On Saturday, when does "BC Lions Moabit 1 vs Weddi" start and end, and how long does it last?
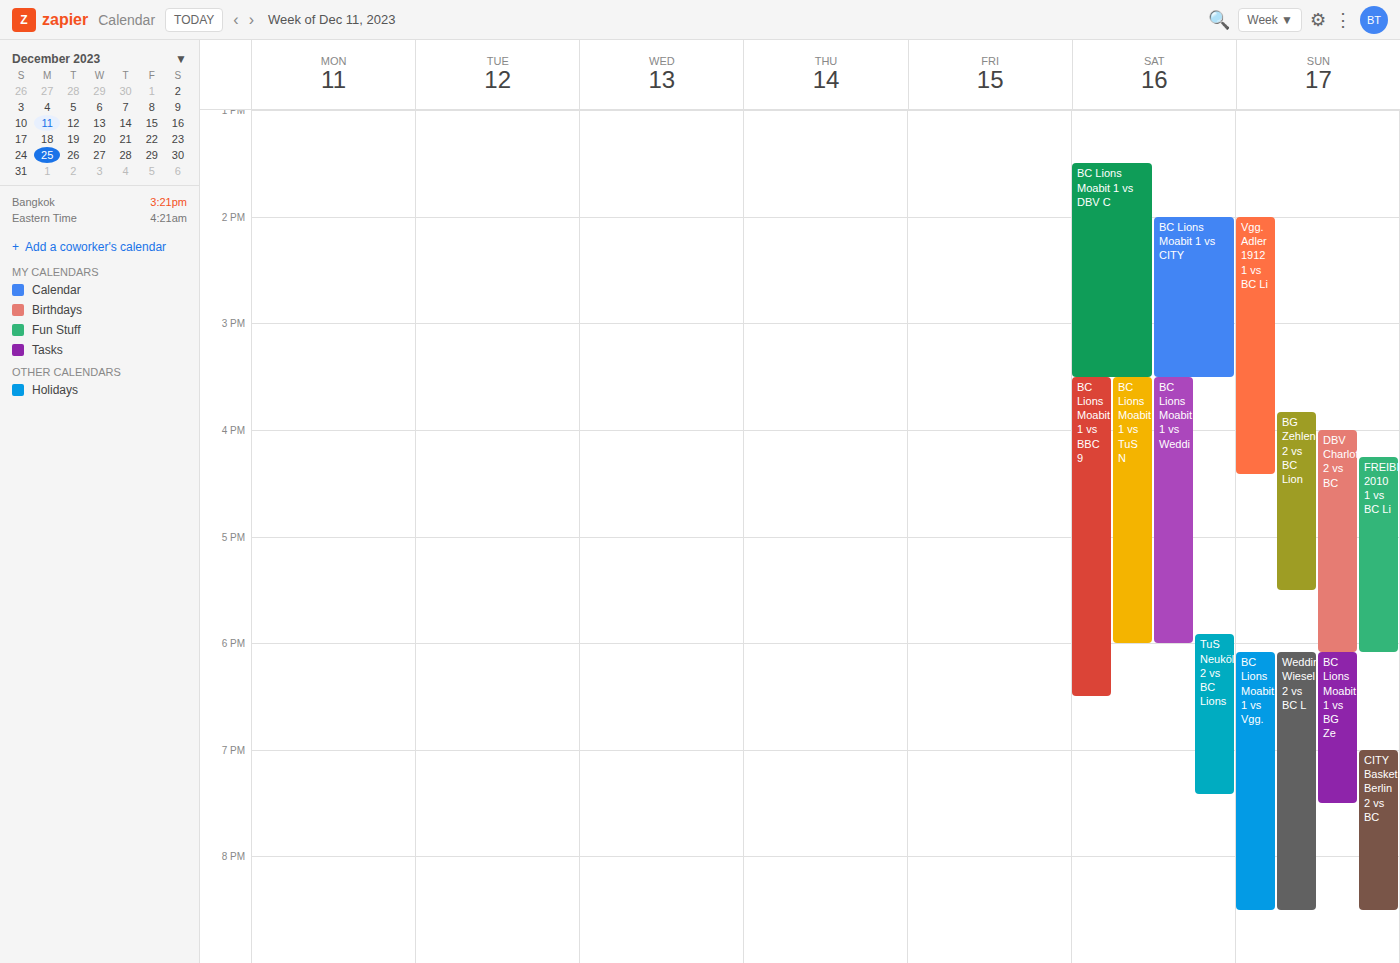
3:30 PM to 6:00 PM, 2 hours 30 minutes